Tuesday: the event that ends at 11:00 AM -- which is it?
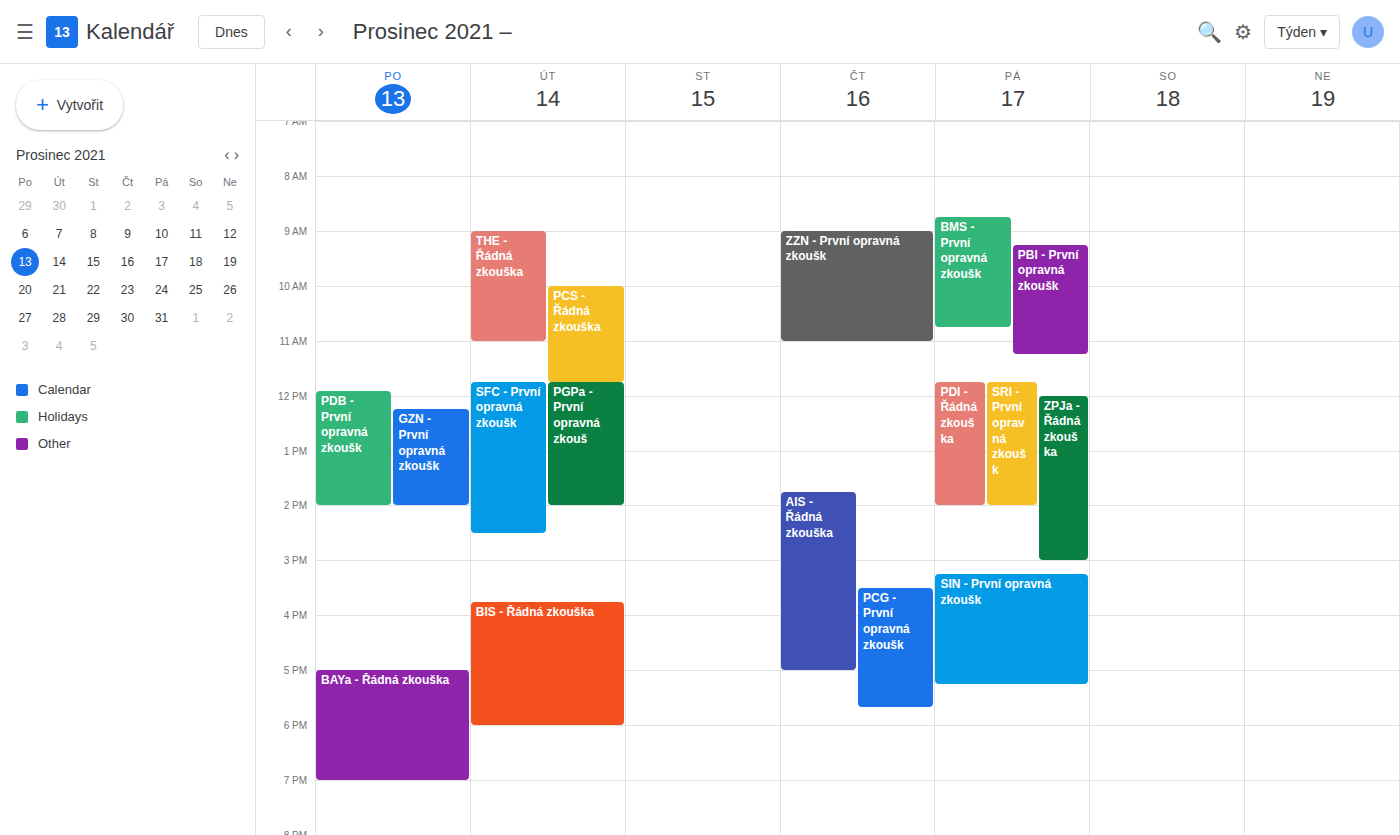
"THE - Řádná zkouška"